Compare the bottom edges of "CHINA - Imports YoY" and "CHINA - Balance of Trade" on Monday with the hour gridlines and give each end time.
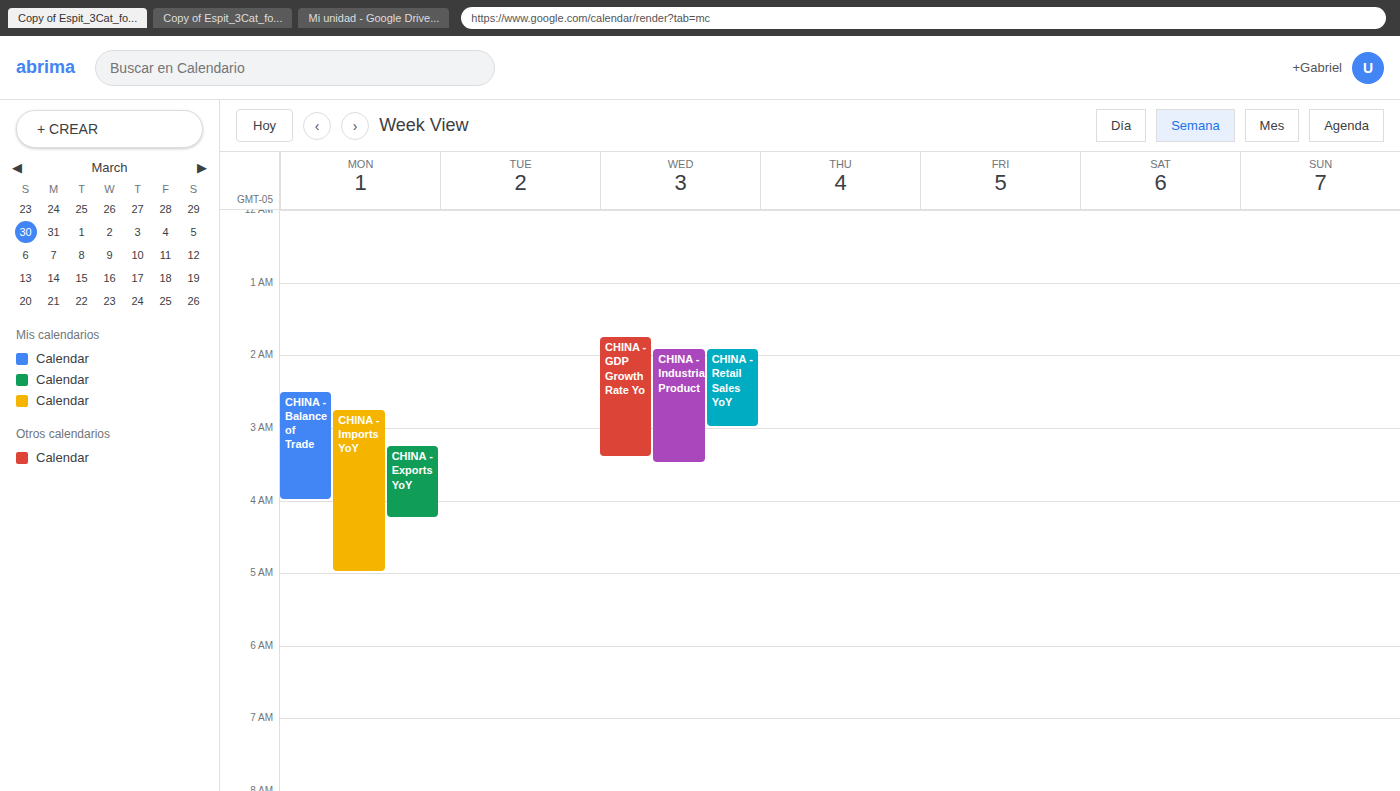
"CHINA - Imports YoY": 05:00, exactly on the 05:00 line. "CHINA - Balance of Trade": 04:00, exactly on the 04:00 line.